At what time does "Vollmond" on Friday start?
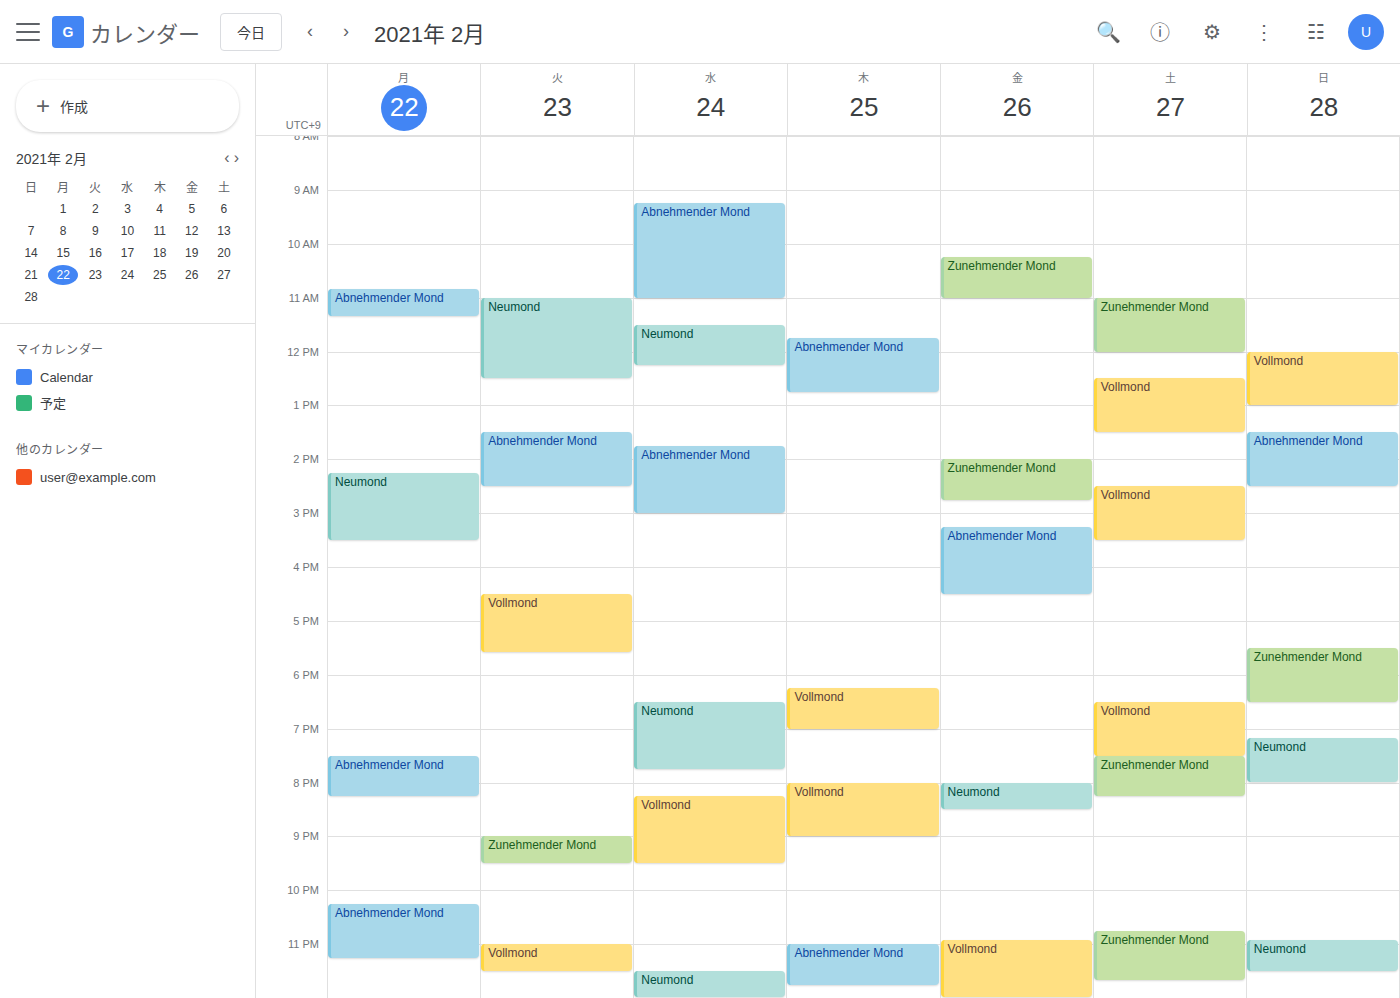
10:55 PM